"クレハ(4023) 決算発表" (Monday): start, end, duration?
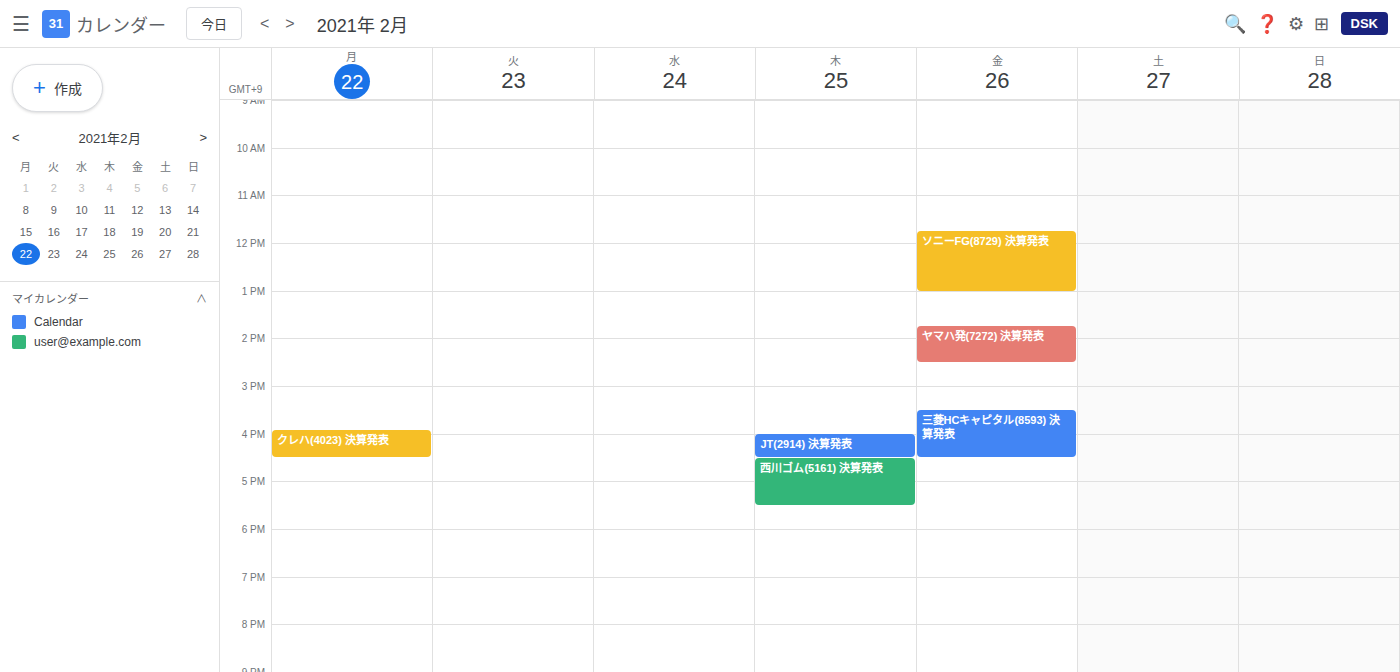
3:55 PM to 4:30 PM, 35 minutes